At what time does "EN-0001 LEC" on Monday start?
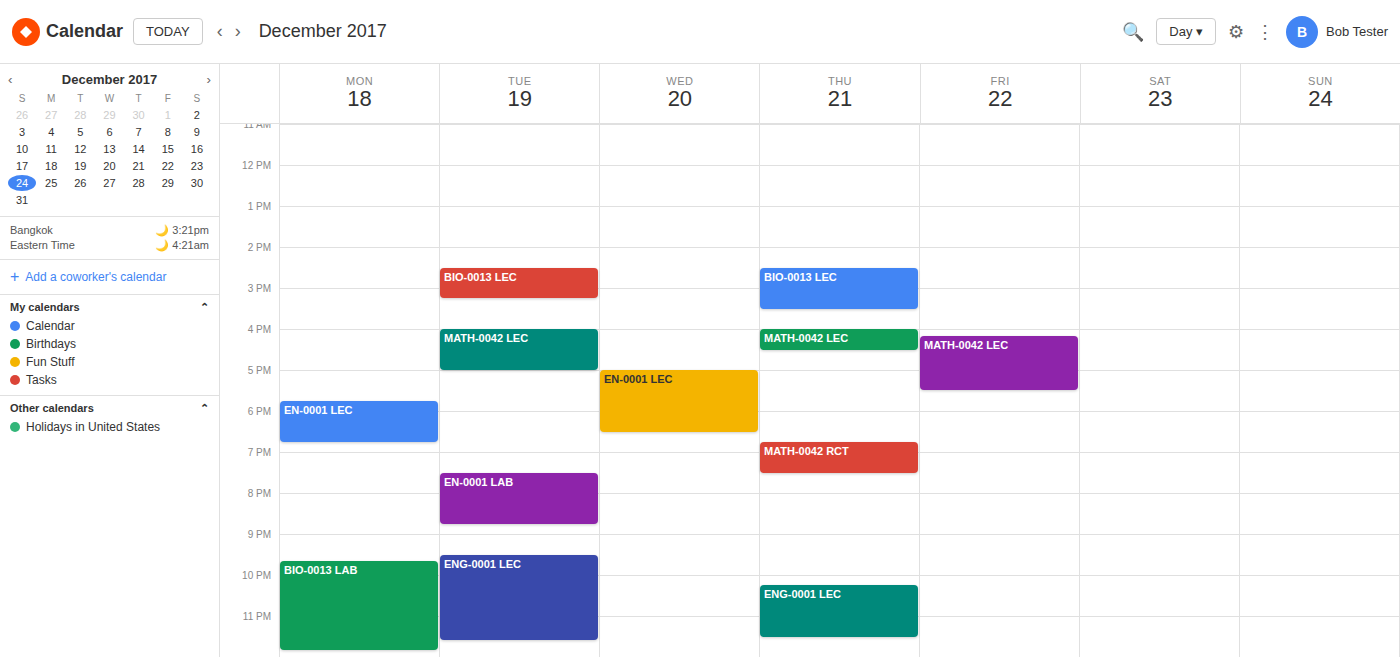
17:45